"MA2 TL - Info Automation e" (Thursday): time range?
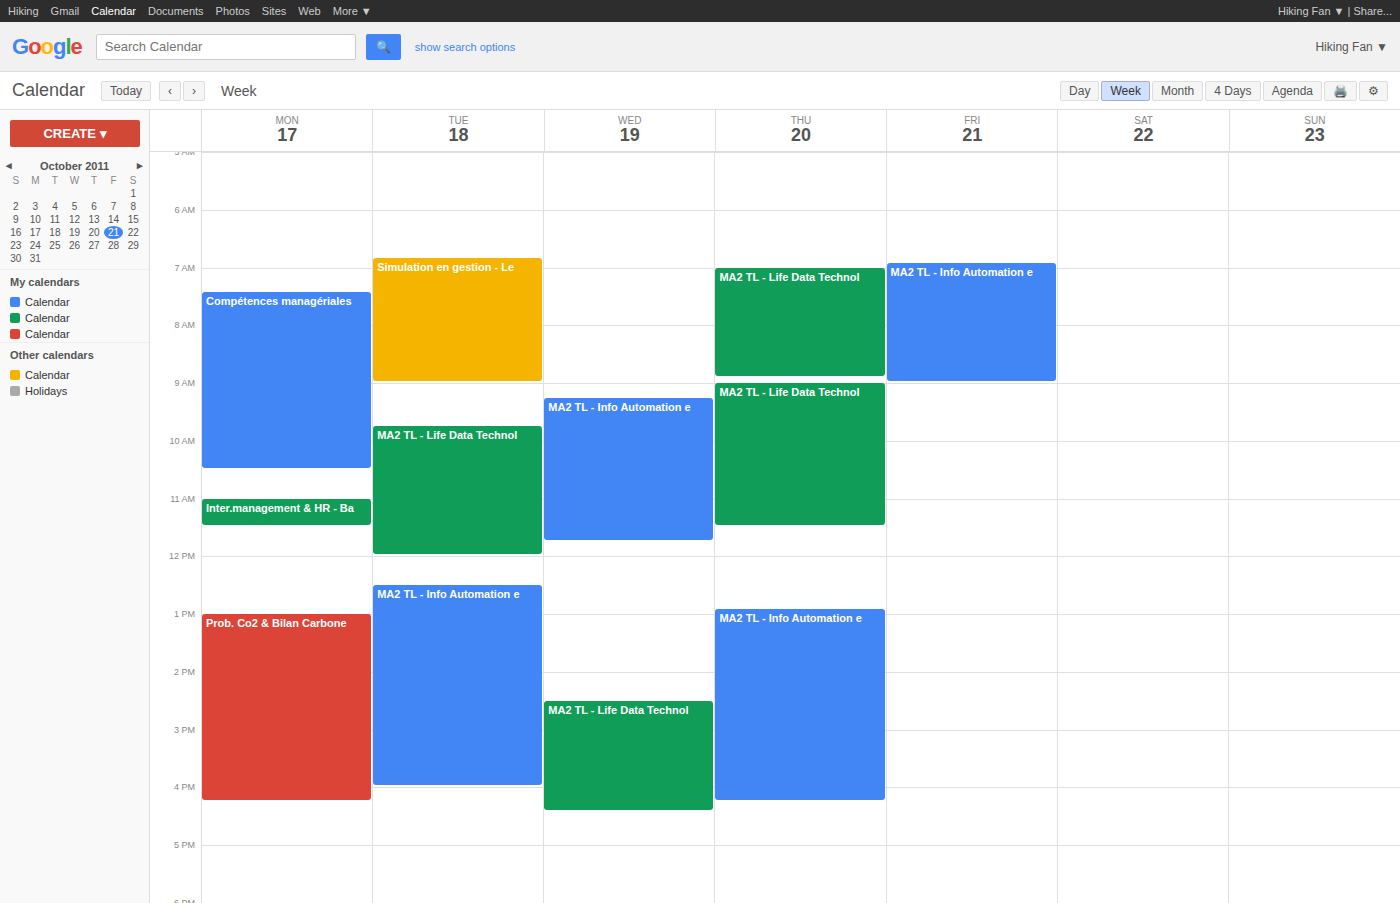
12:55 PM to 4:15 PM